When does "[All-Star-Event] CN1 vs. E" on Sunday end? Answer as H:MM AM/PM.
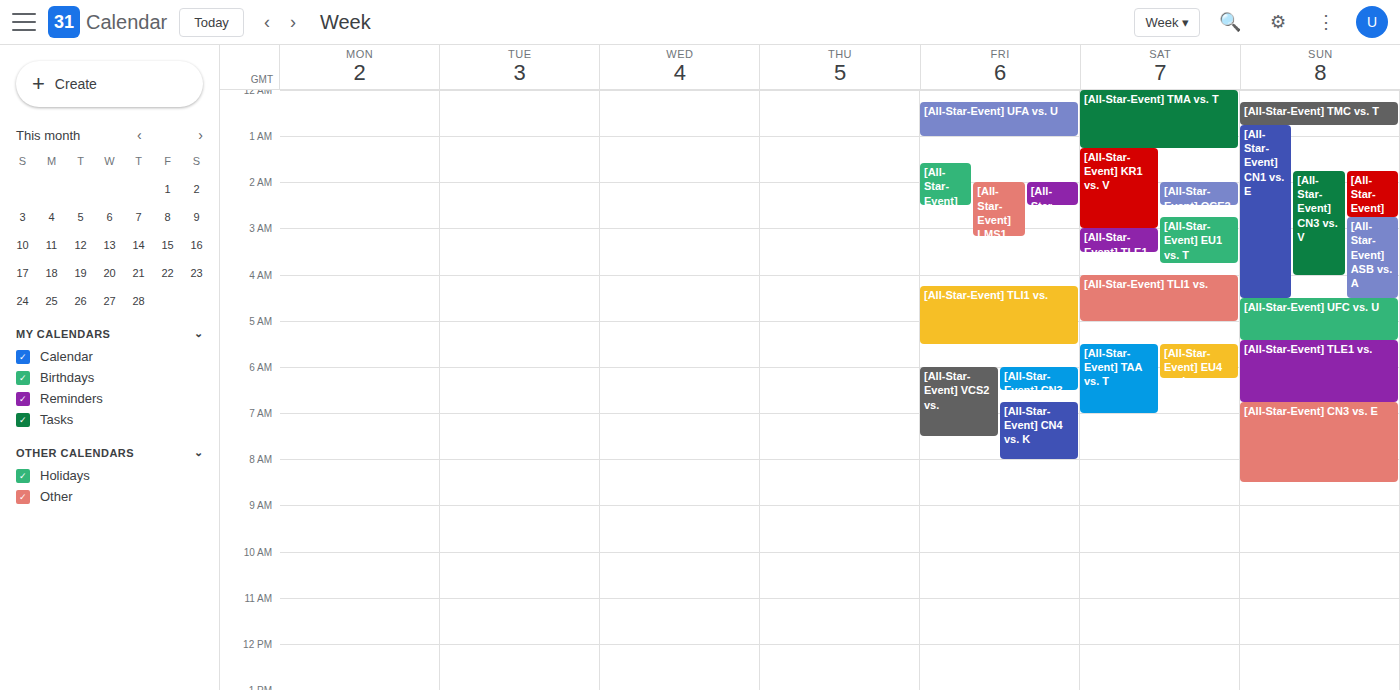
4:30 AM